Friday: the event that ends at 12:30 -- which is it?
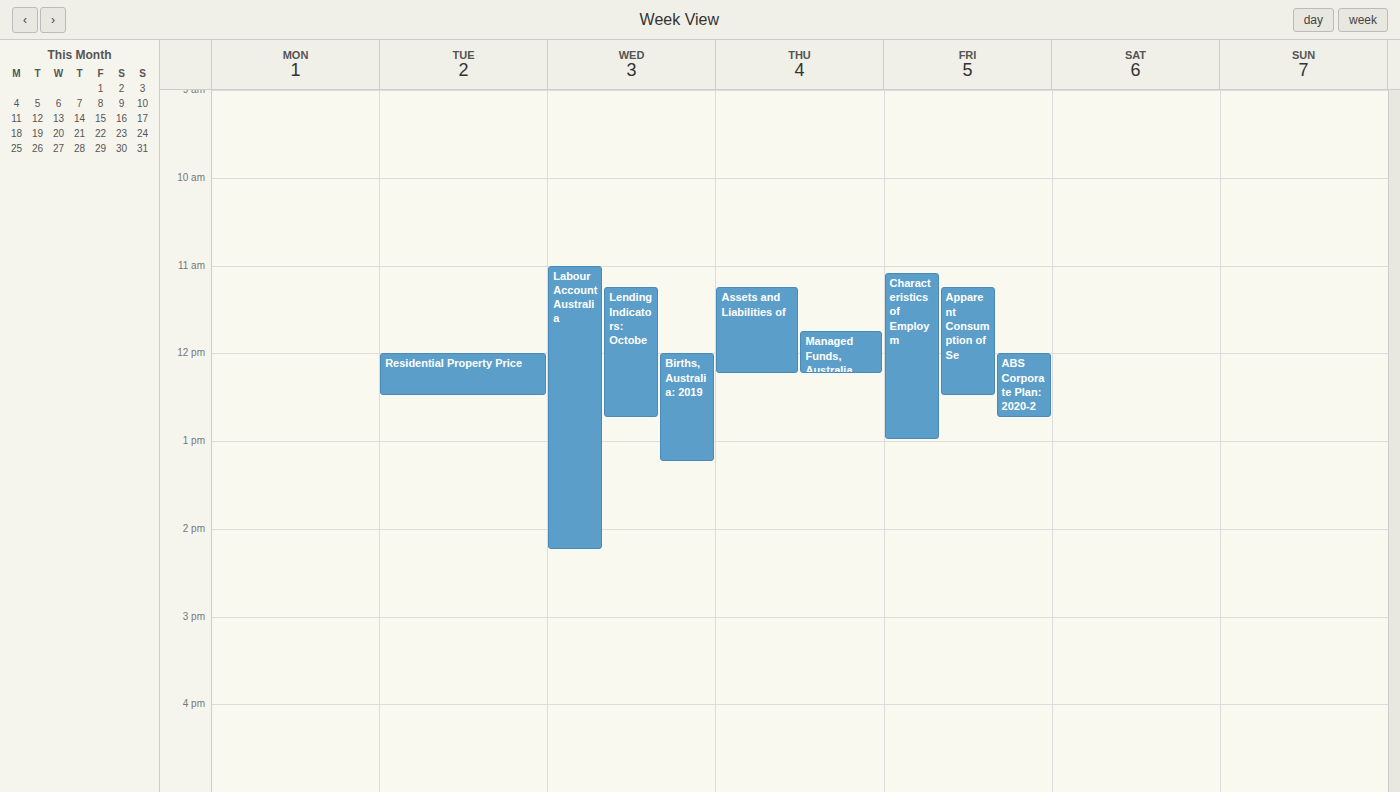
"Apparent Consumption of Se"